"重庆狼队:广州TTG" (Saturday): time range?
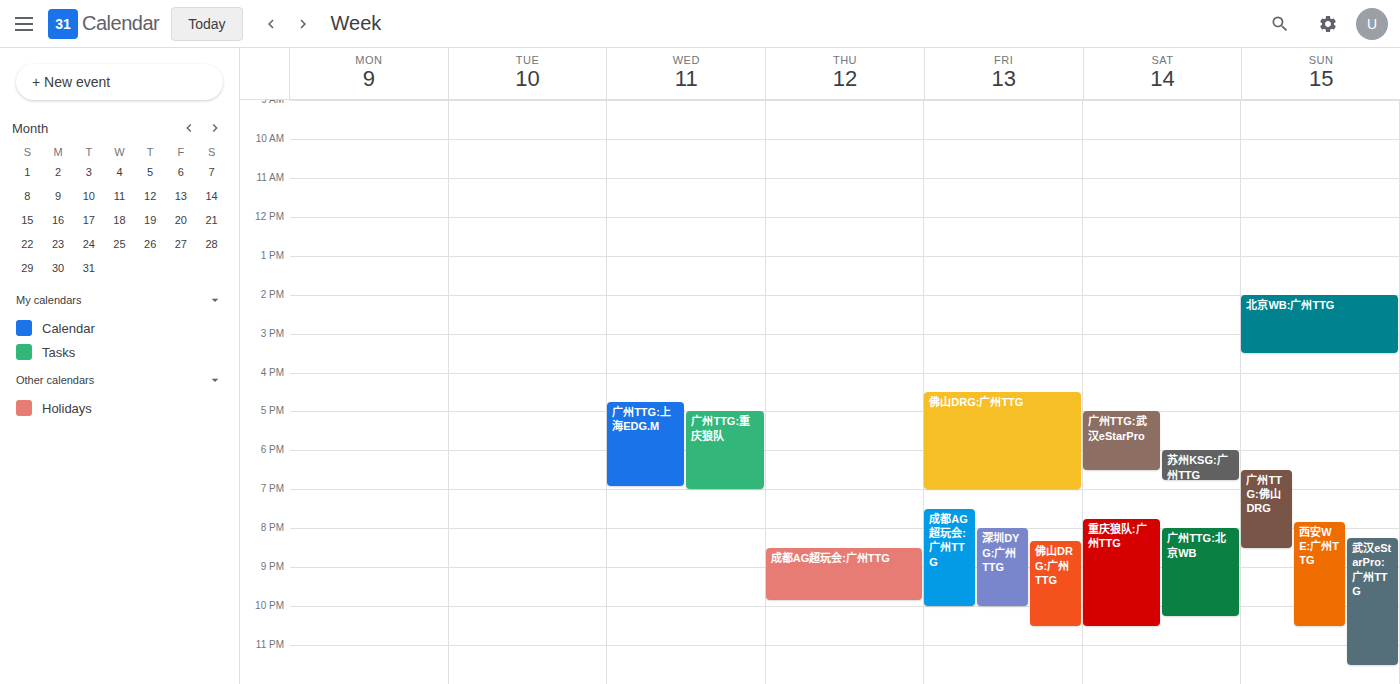
7:45 PM to 10:30 PM